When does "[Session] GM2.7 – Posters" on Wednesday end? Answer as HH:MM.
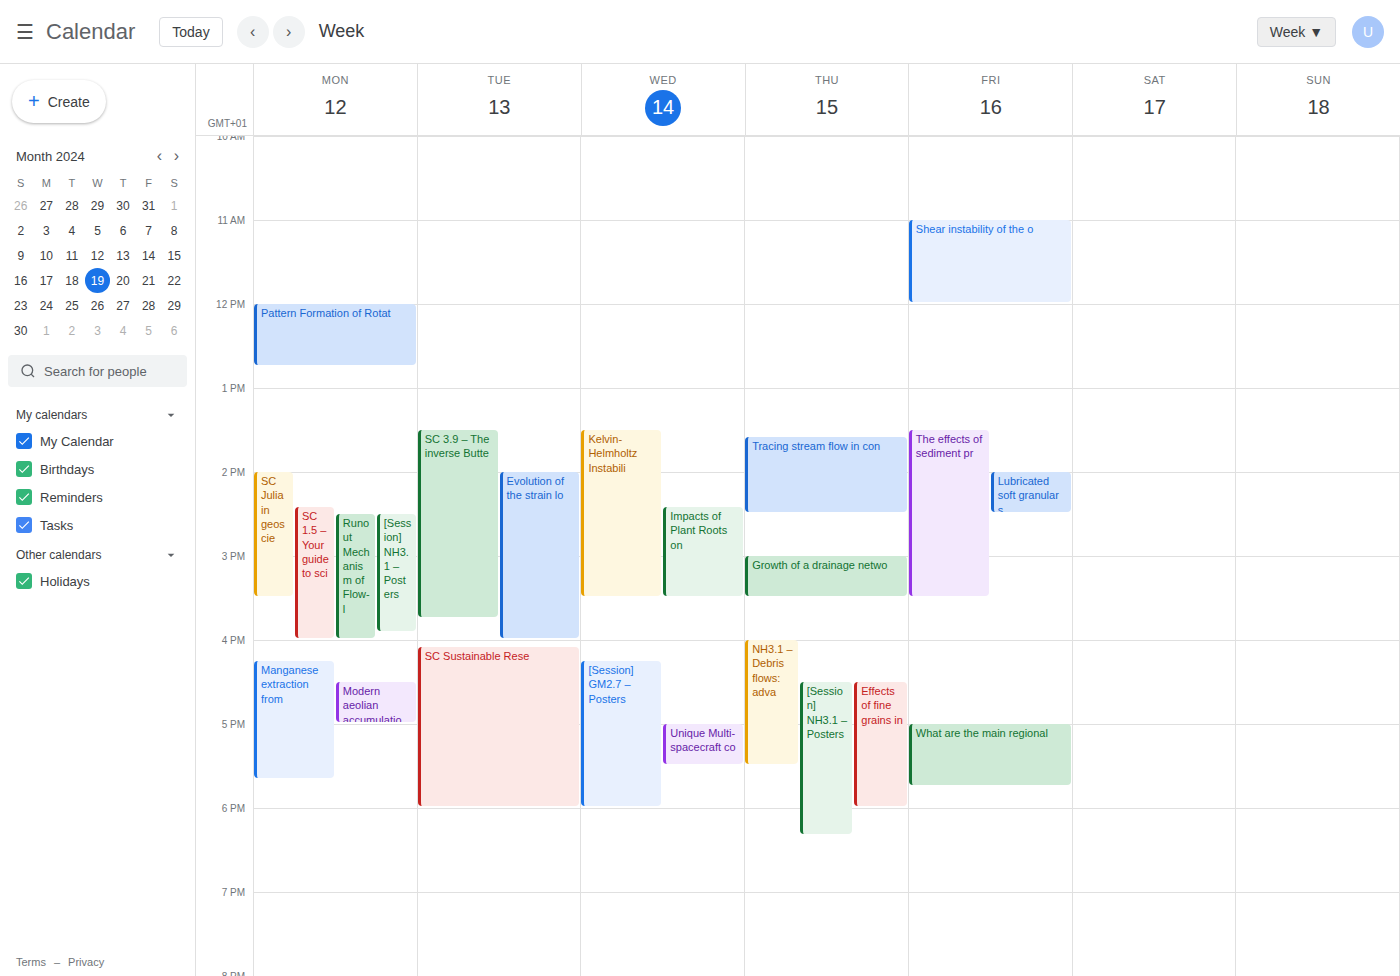
18:00